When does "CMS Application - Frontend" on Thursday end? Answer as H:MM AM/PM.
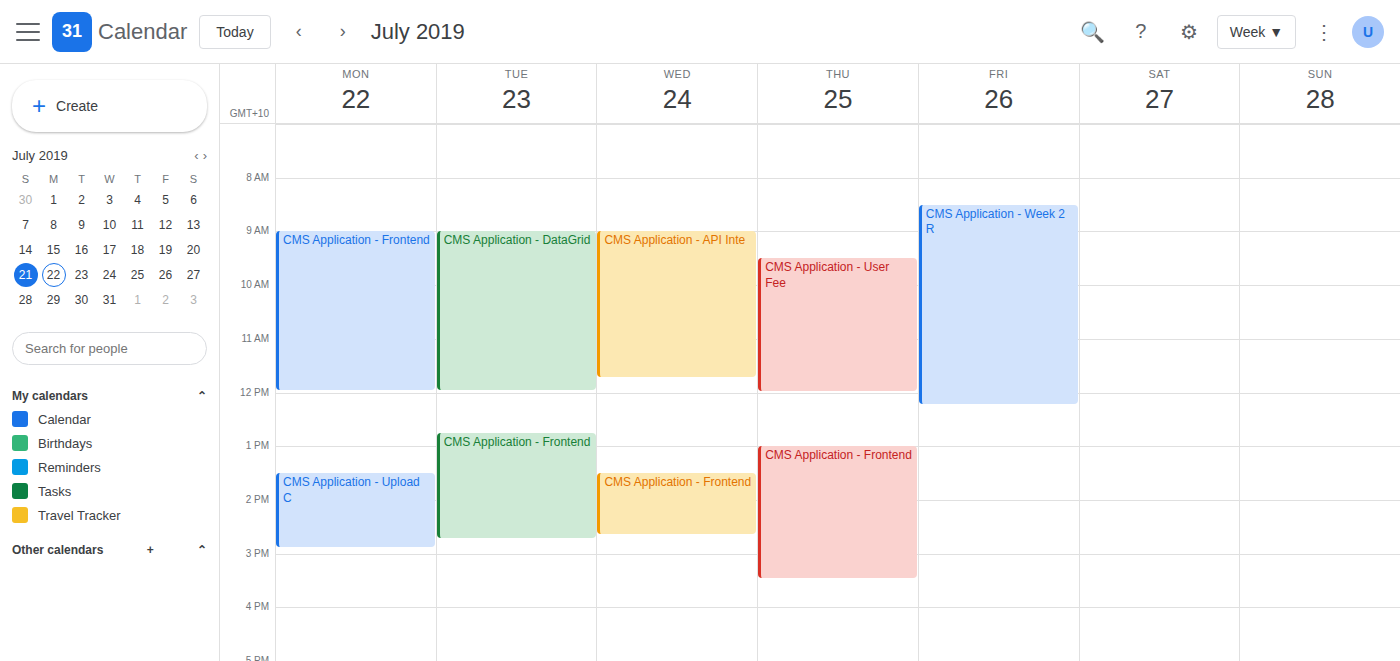
3:30 PM